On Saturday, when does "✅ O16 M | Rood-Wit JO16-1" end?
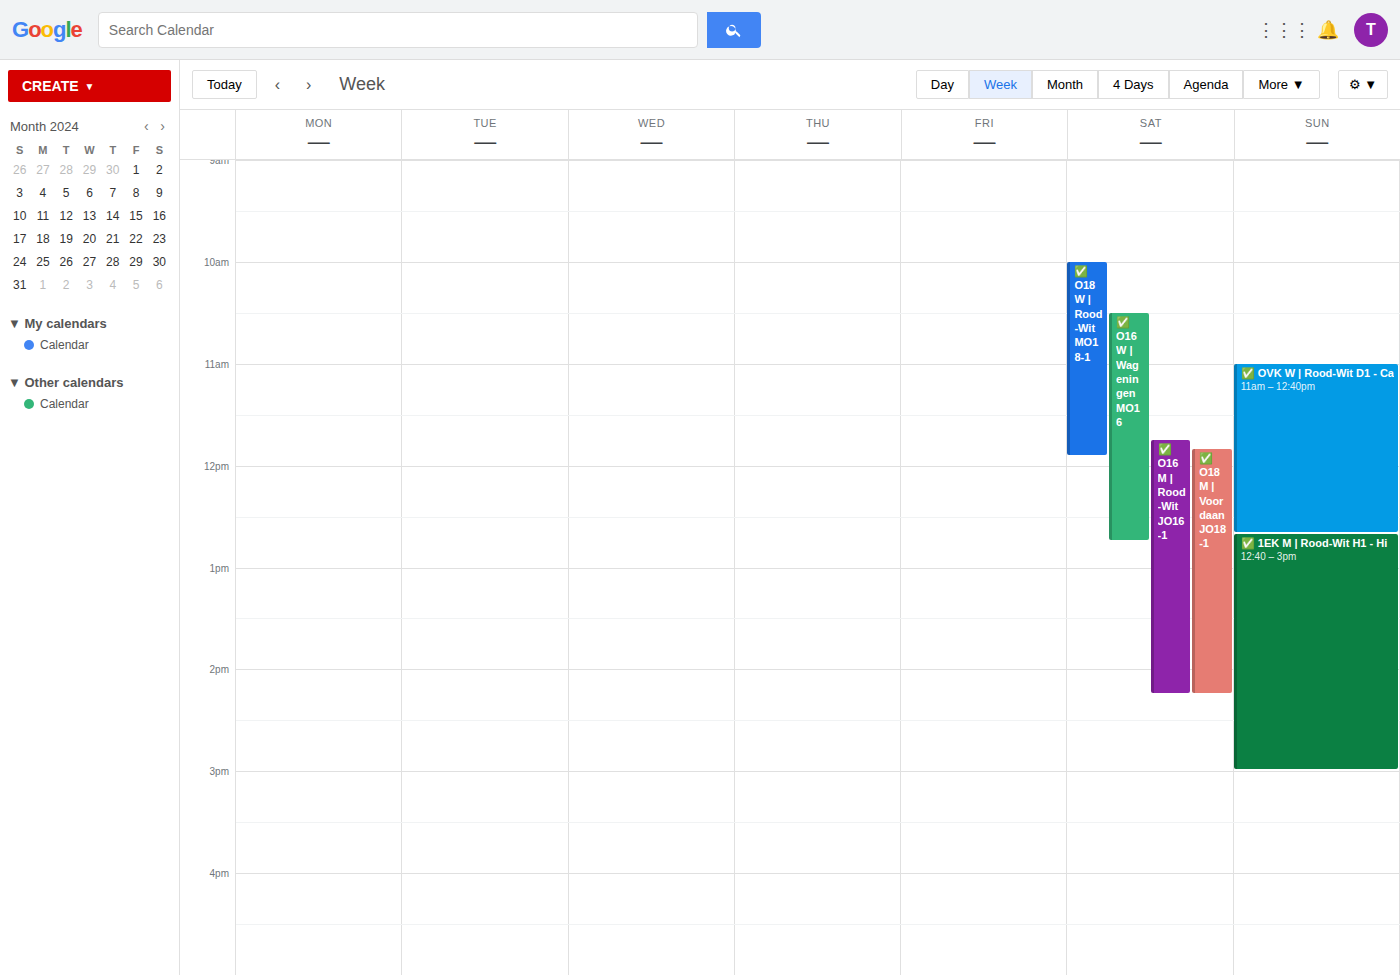
2:15 PM